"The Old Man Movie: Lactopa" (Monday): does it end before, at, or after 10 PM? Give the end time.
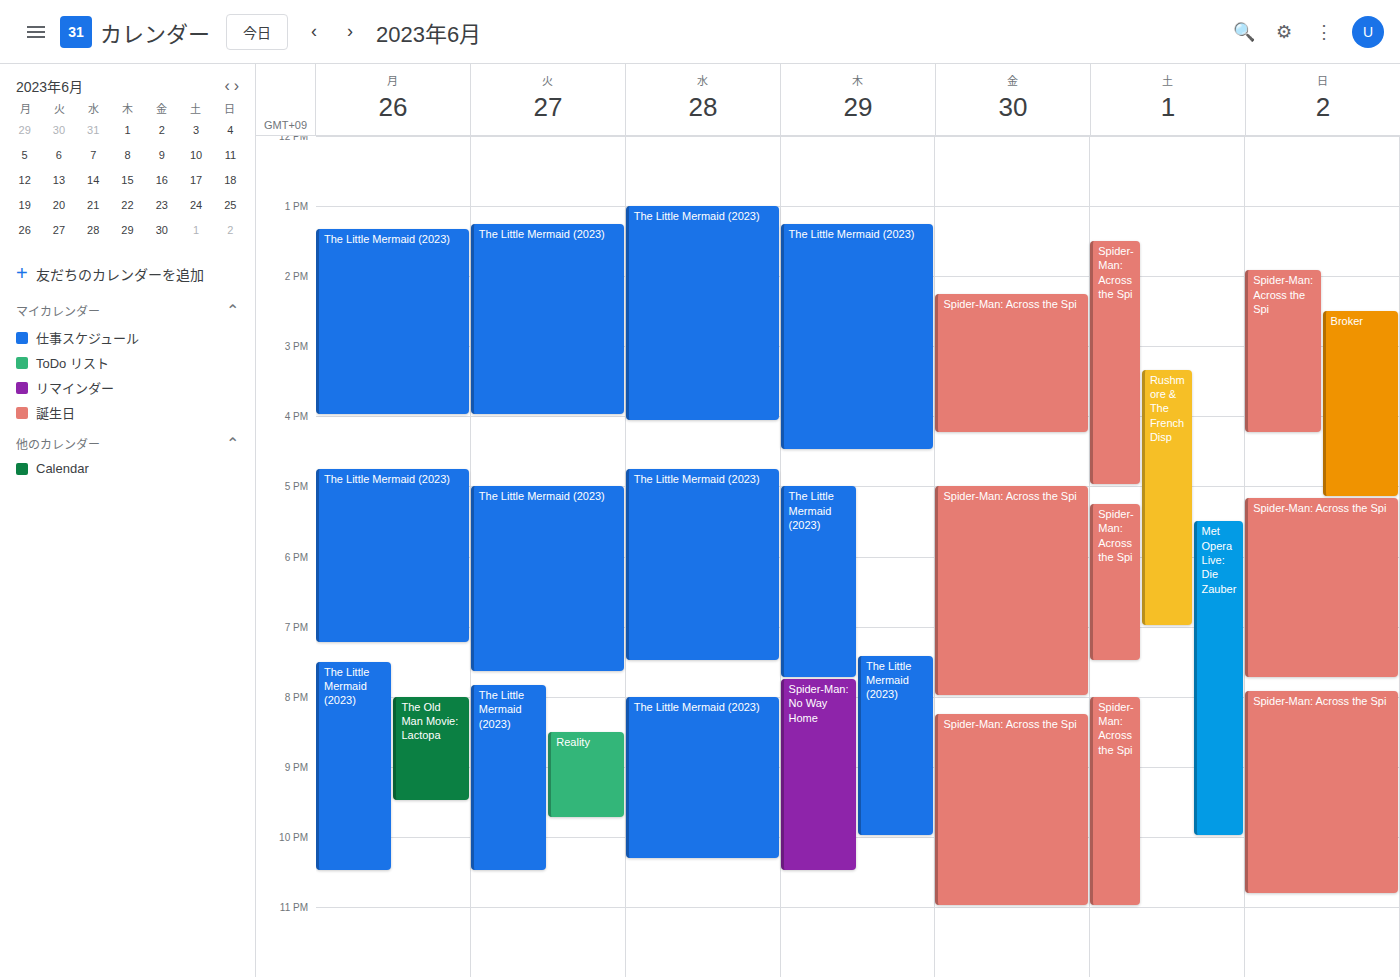
9:30 PM -- before 10 PM, 30 minutes above the 10 PM line.